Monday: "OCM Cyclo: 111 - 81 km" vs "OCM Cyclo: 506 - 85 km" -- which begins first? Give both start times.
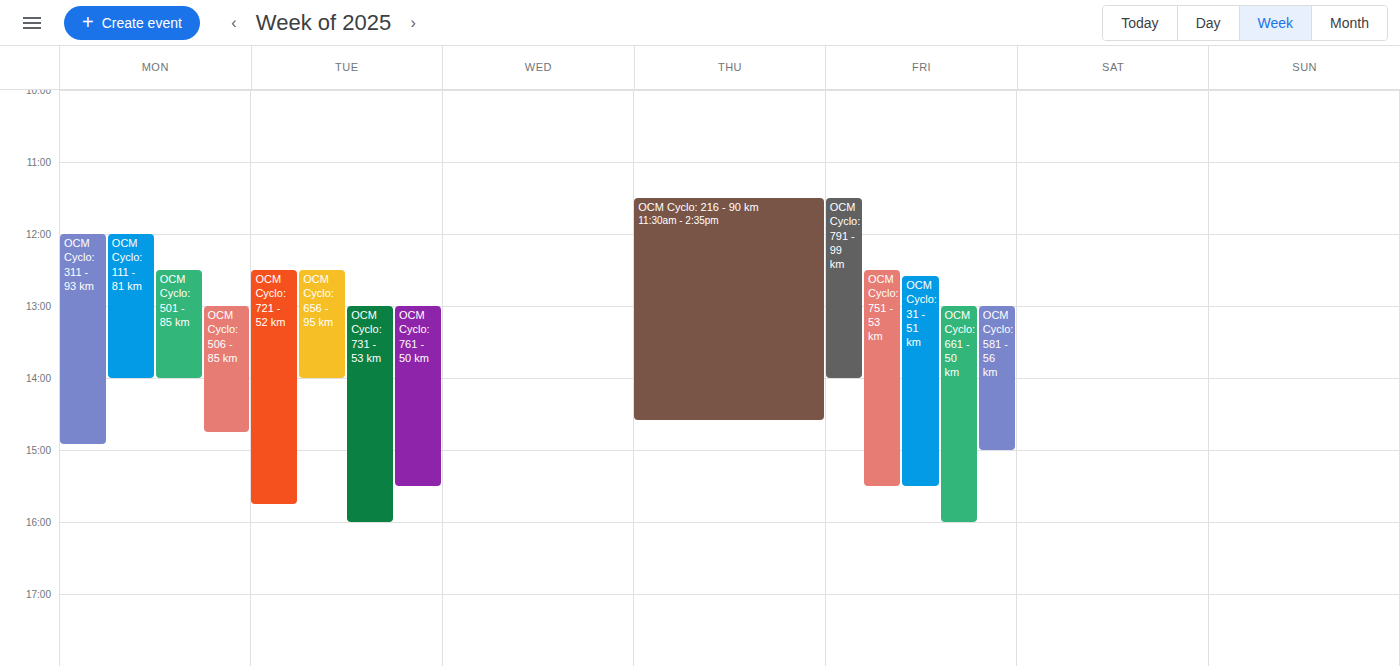
"OCM Cyclo: 111 - 81 km" 12:00 PM; "OCM Cyclo: 506 - 85 km" 1:00 PM.